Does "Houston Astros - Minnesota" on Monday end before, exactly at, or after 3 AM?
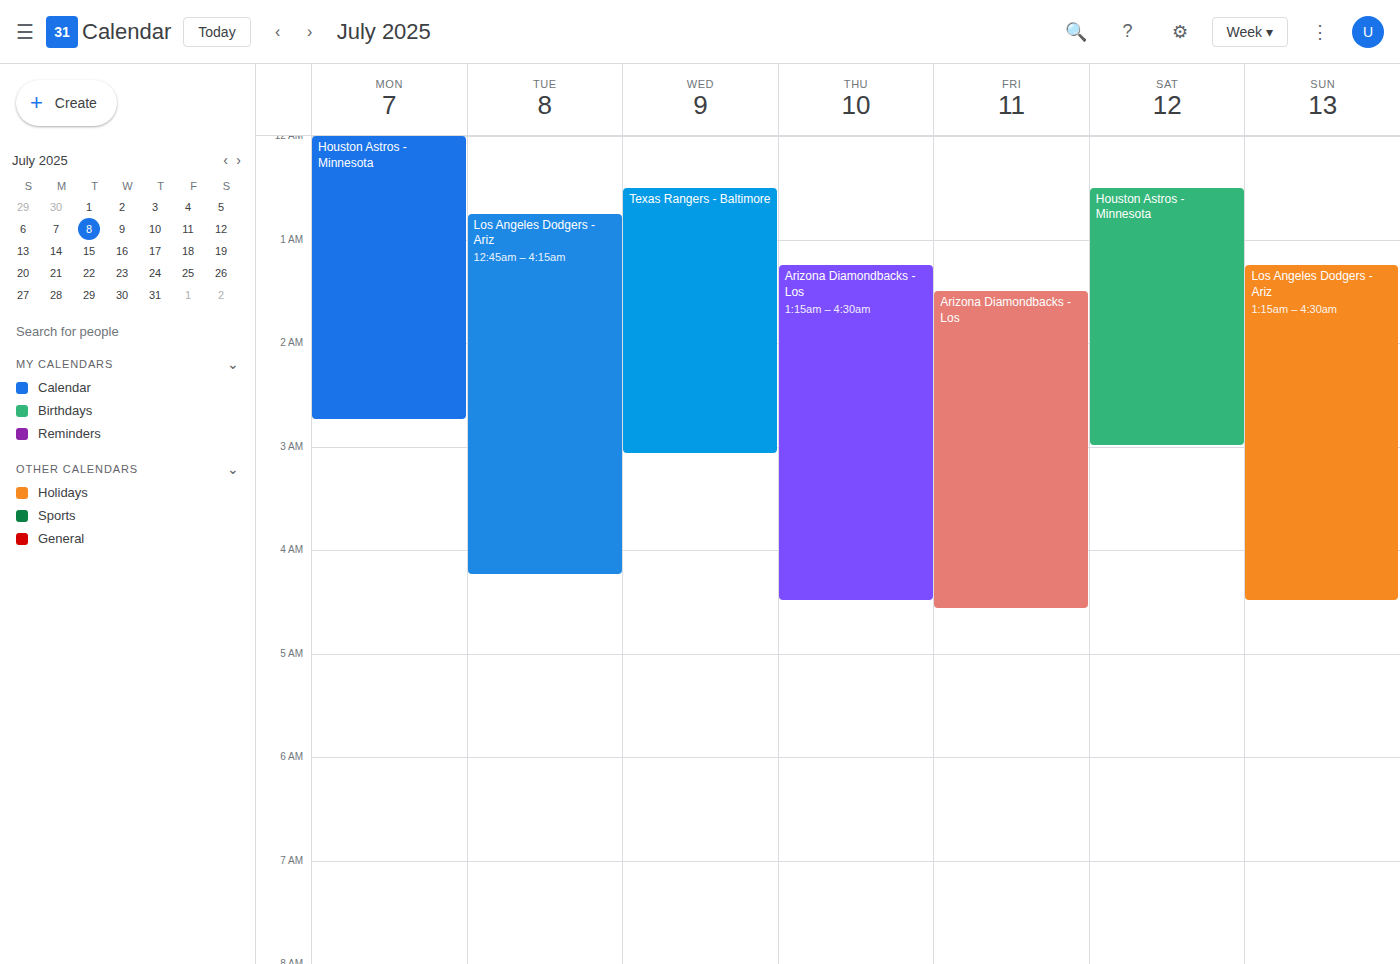
2:45 AM -- before 3 AM, 15 minutes above the 3 AM line.